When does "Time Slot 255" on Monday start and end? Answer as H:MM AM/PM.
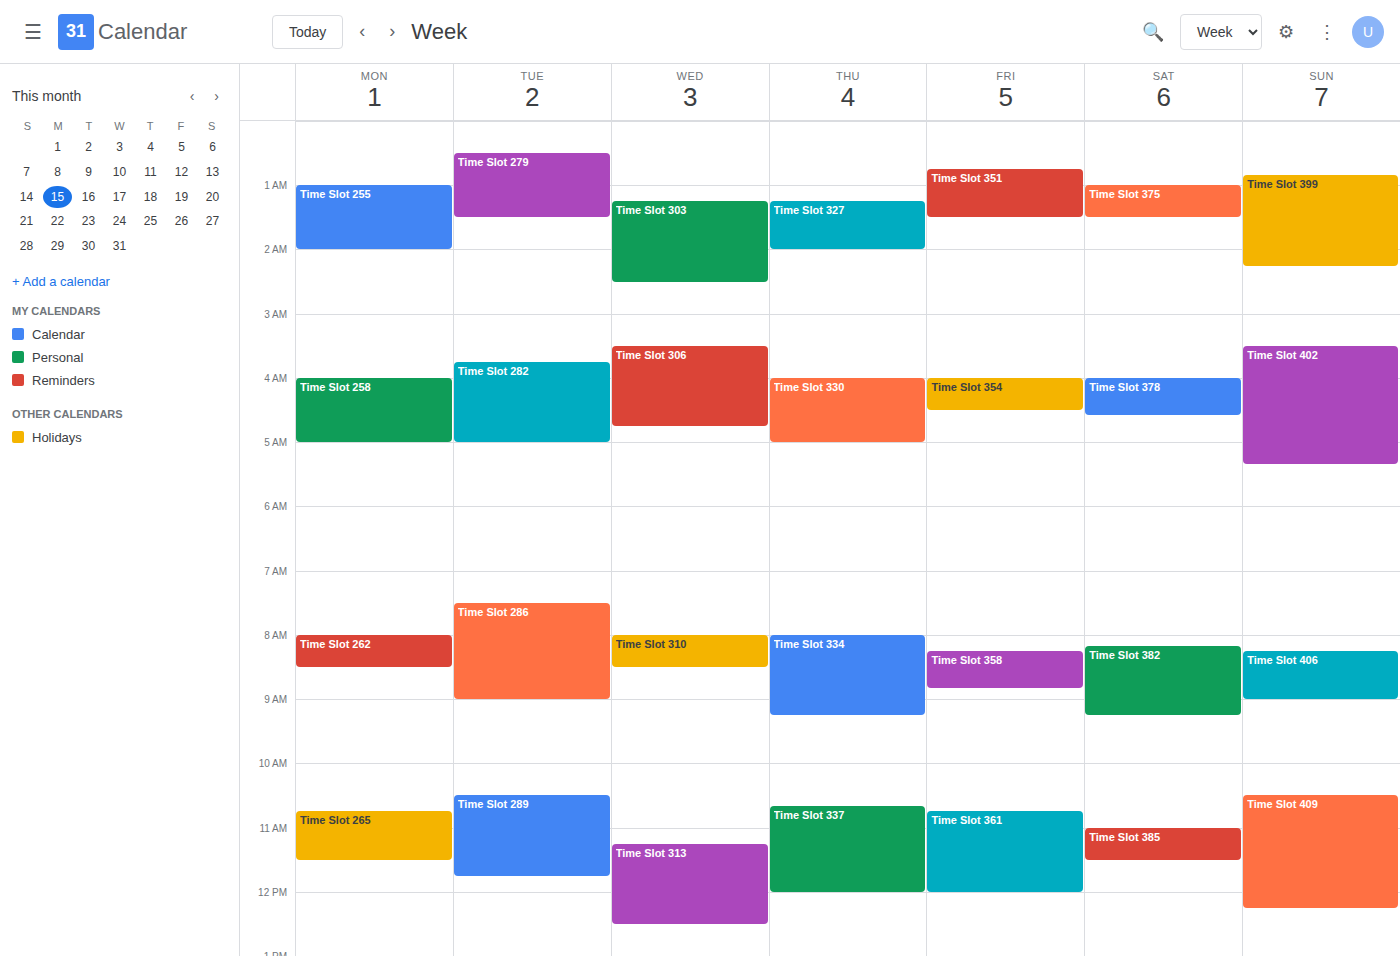
1:00 AM to 2:00 AM